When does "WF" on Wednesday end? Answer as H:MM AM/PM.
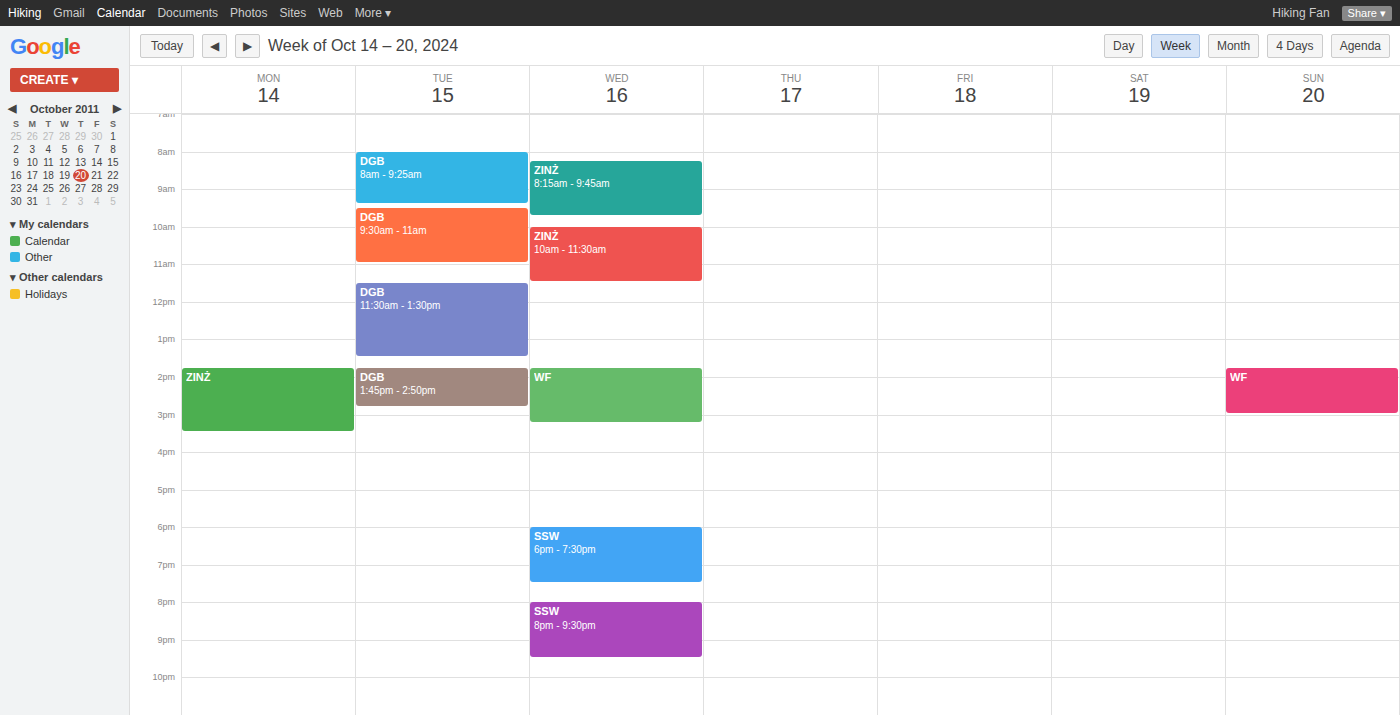
3:15 PM